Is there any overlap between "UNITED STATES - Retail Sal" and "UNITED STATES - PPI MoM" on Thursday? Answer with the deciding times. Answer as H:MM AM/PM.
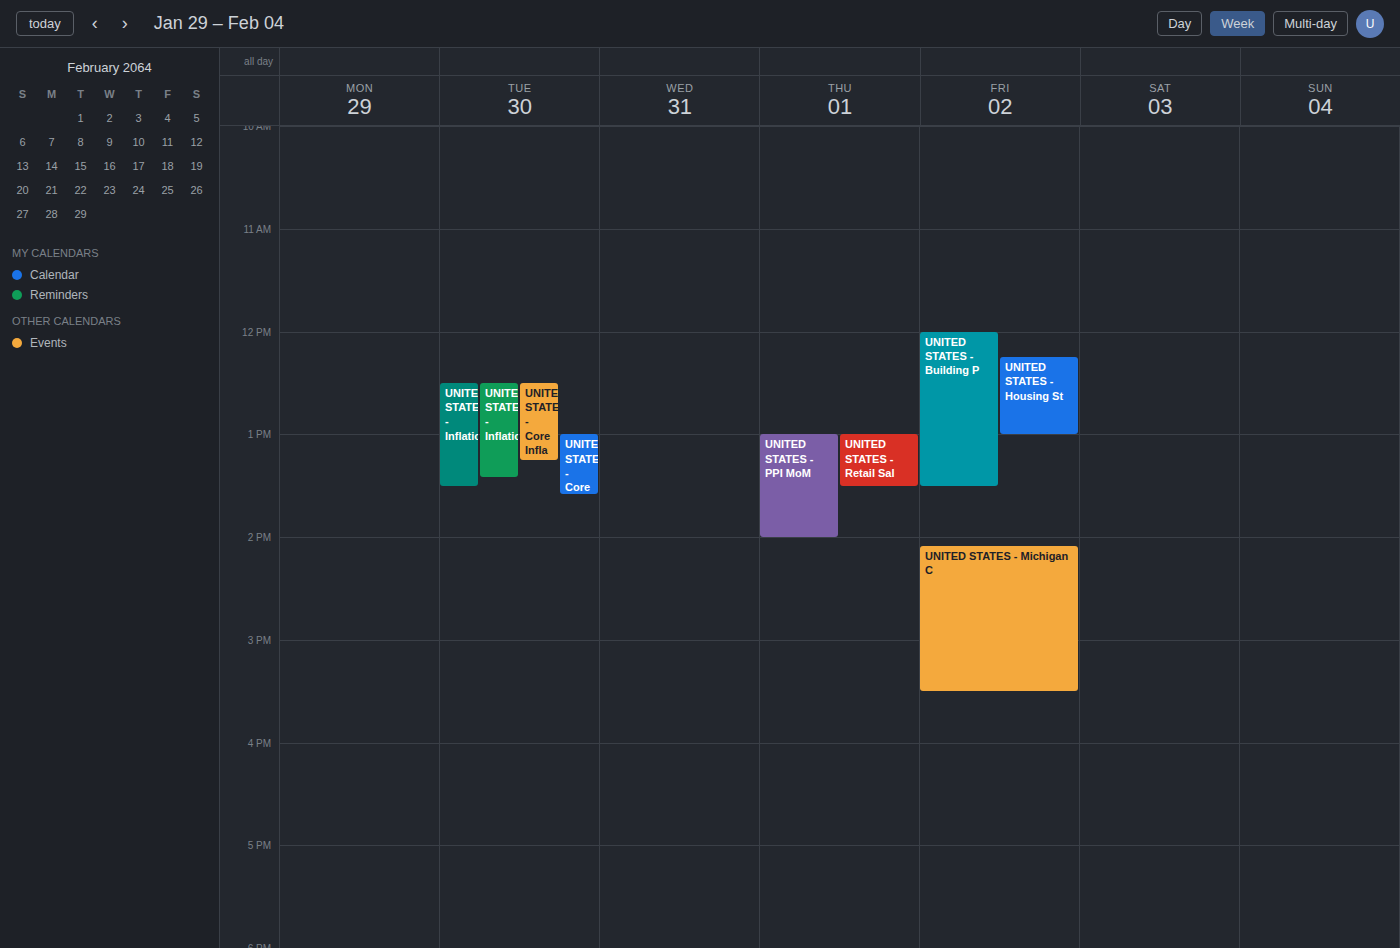
"UNITED STATES - PPI MoM" starts at 1:00 PM, before "UNITED STATES - Retail Sal" ends at 1:30 PM -- they overlap.